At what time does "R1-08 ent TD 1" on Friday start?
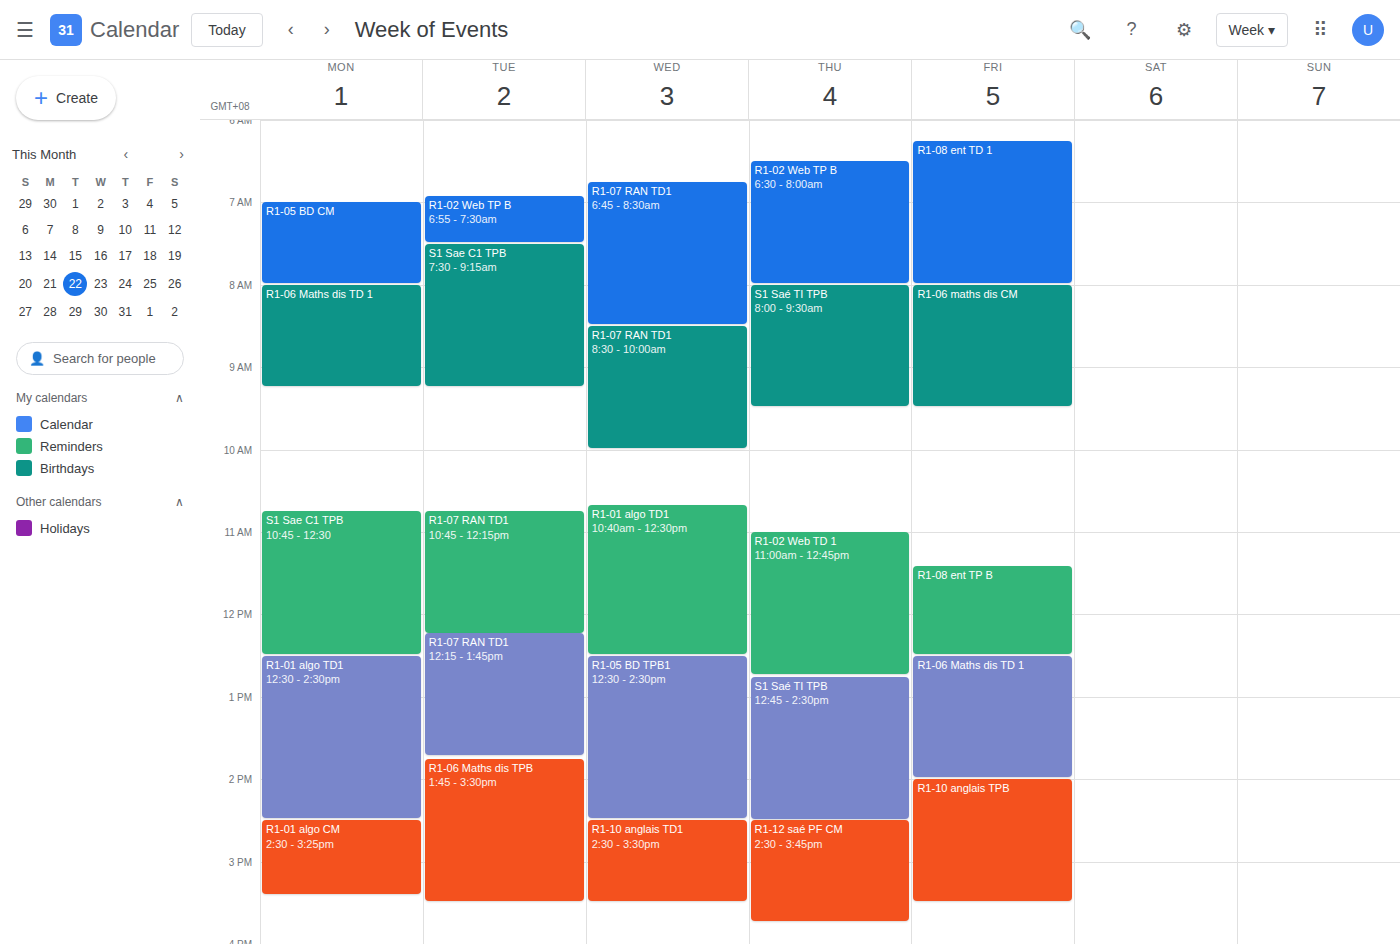
6:15 AM